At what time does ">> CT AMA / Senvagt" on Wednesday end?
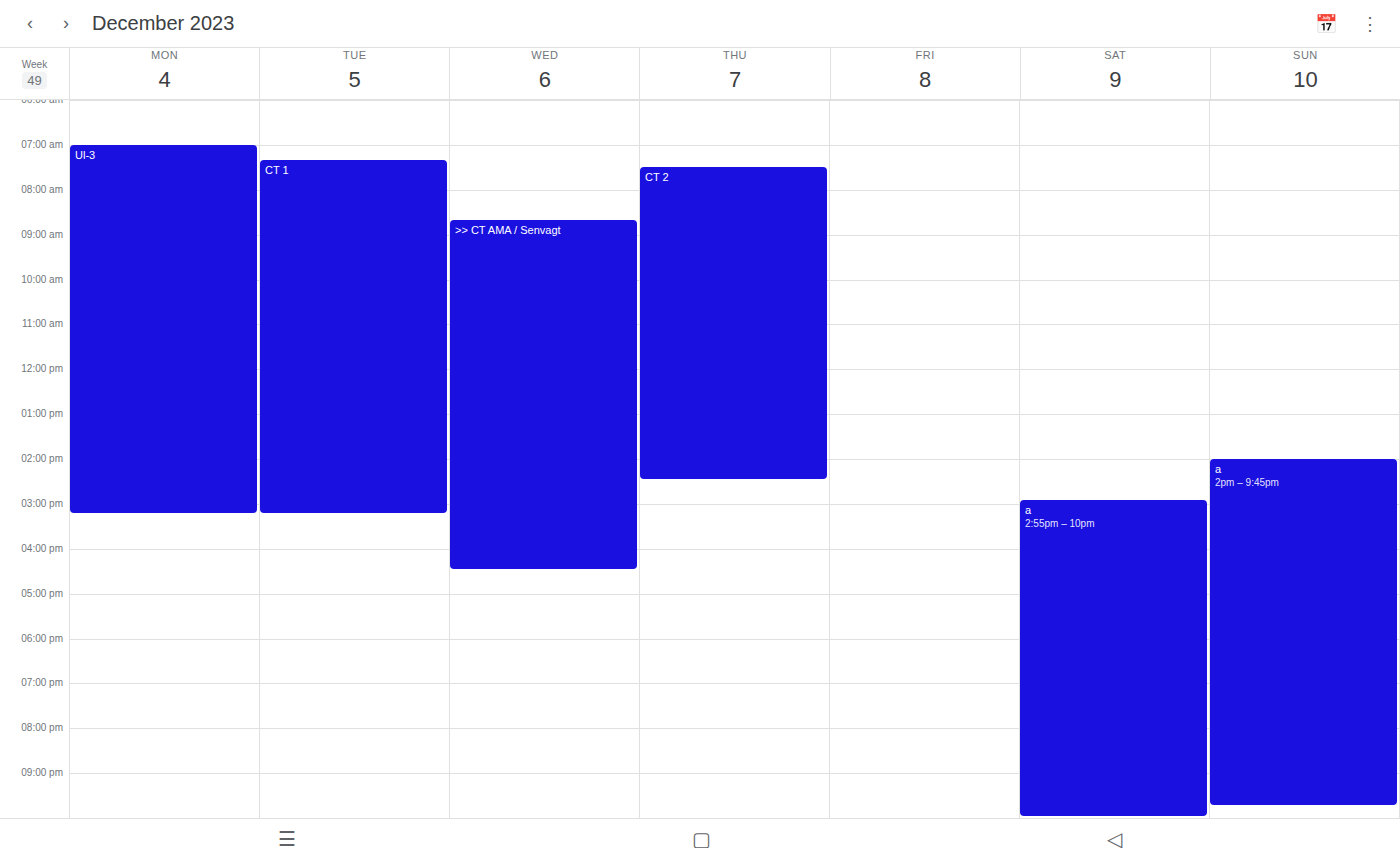
16:30